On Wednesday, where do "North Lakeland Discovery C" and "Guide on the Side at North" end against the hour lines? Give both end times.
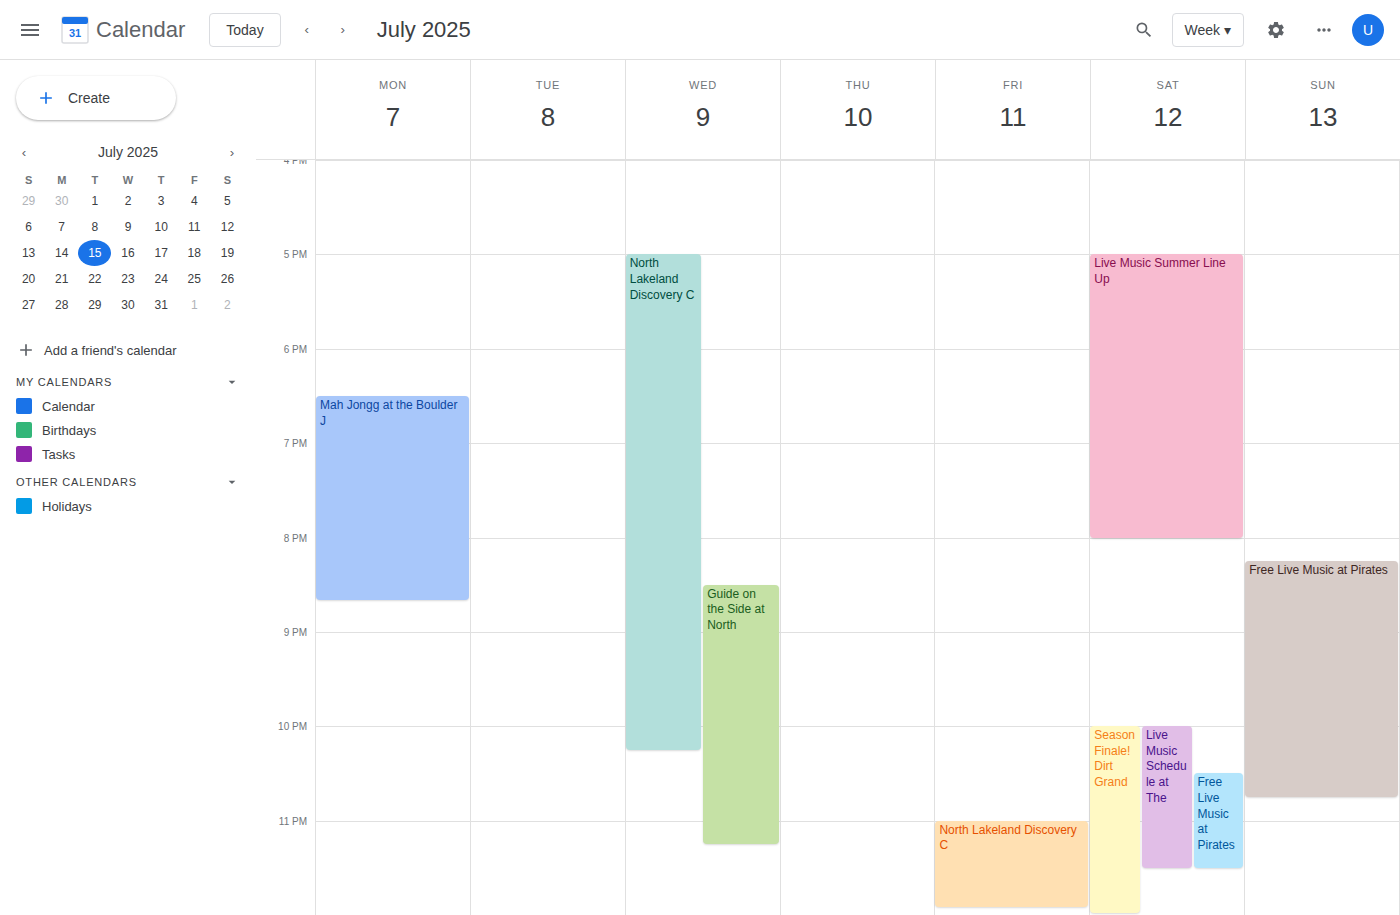
"North Lakeland Discovery C": 10:15 PM, neither: a quarter of the way from the 10 PM line to the 11 PM line. "Guide on the Side at North": 11:15 PM, neither: a quarter of the way from the 11 PM line to the 12 AM line.